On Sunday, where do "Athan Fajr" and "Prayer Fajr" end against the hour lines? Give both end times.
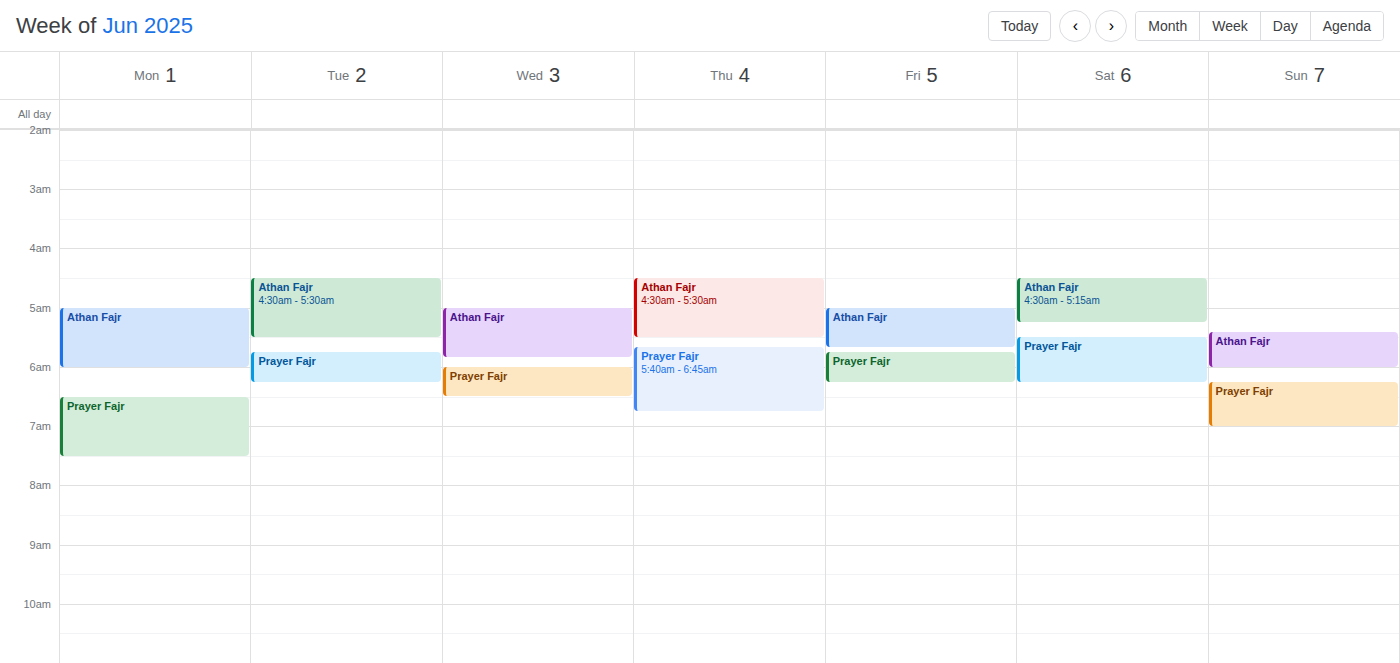
"Athan Fajr": 6:00 AM, exactly on the 6 AM line. "Prayer Fajr": 7:00 AM, exactly on the 7 AM line.